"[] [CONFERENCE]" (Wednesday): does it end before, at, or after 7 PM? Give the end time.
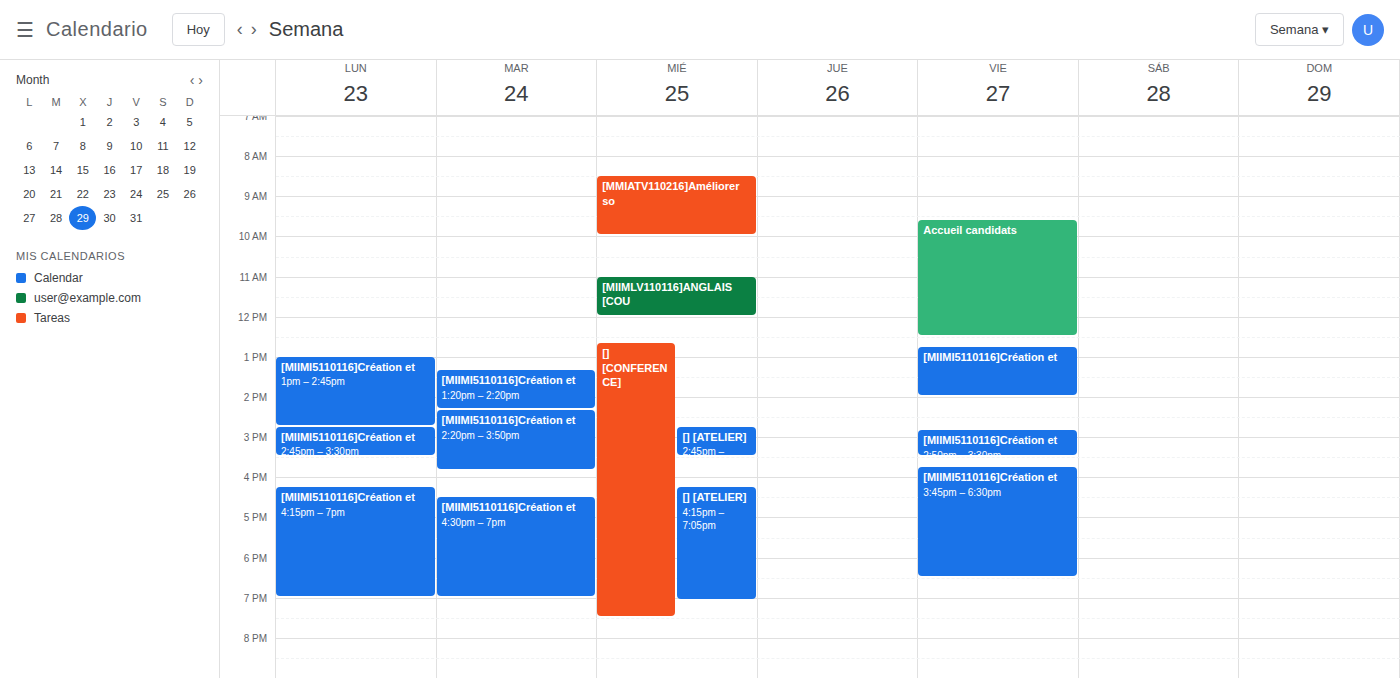
7:30 PM -- after 7 PM, 30 minutes below the 7 PM line.